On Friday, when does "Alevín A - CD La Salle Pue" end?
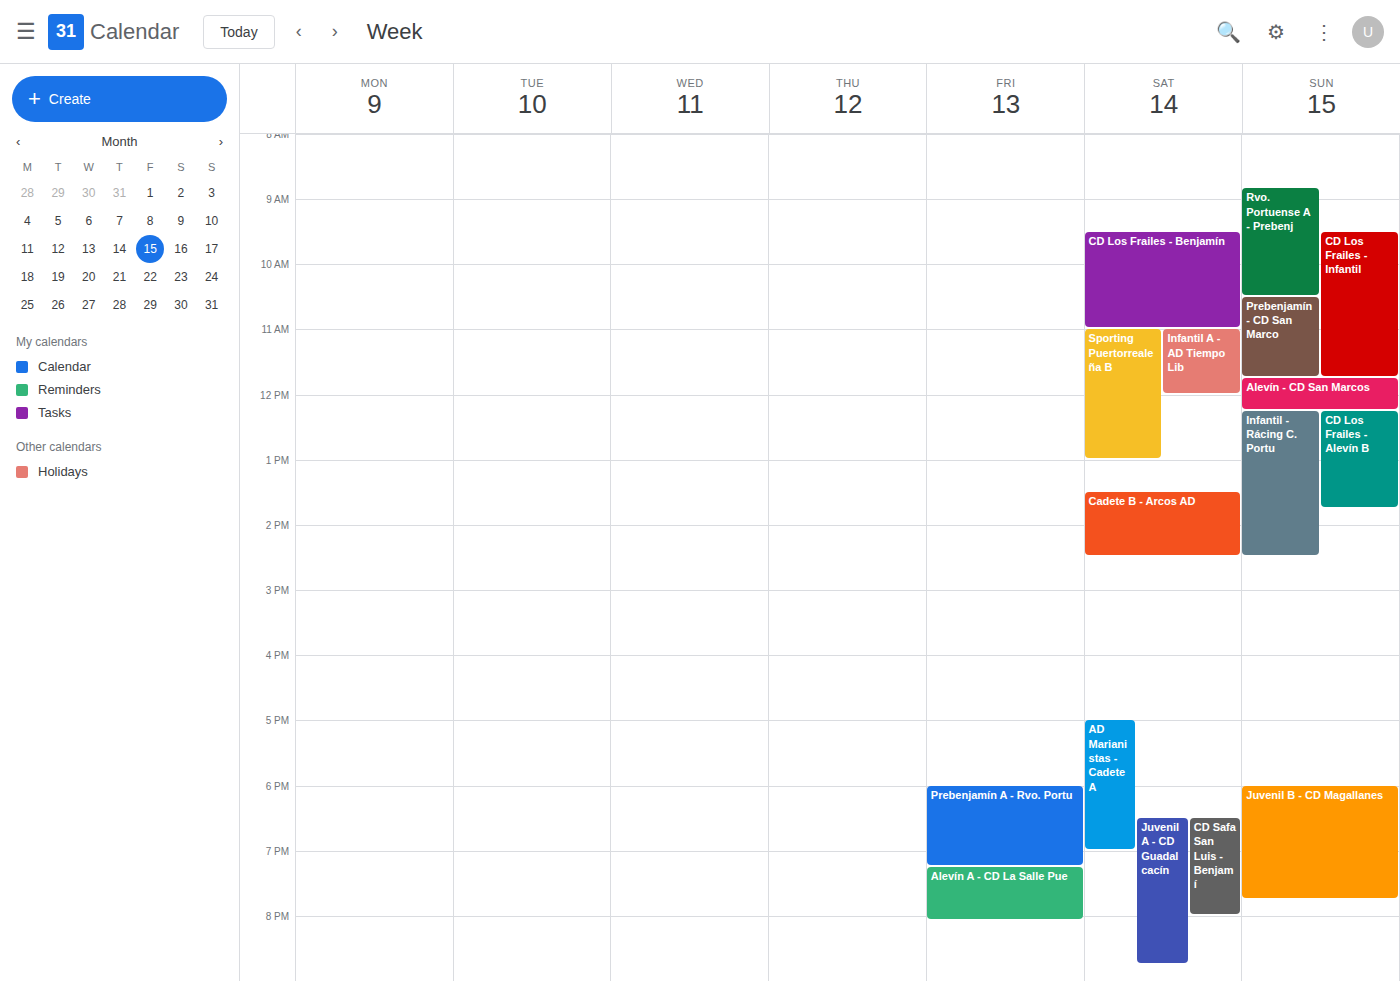
8:05 PM